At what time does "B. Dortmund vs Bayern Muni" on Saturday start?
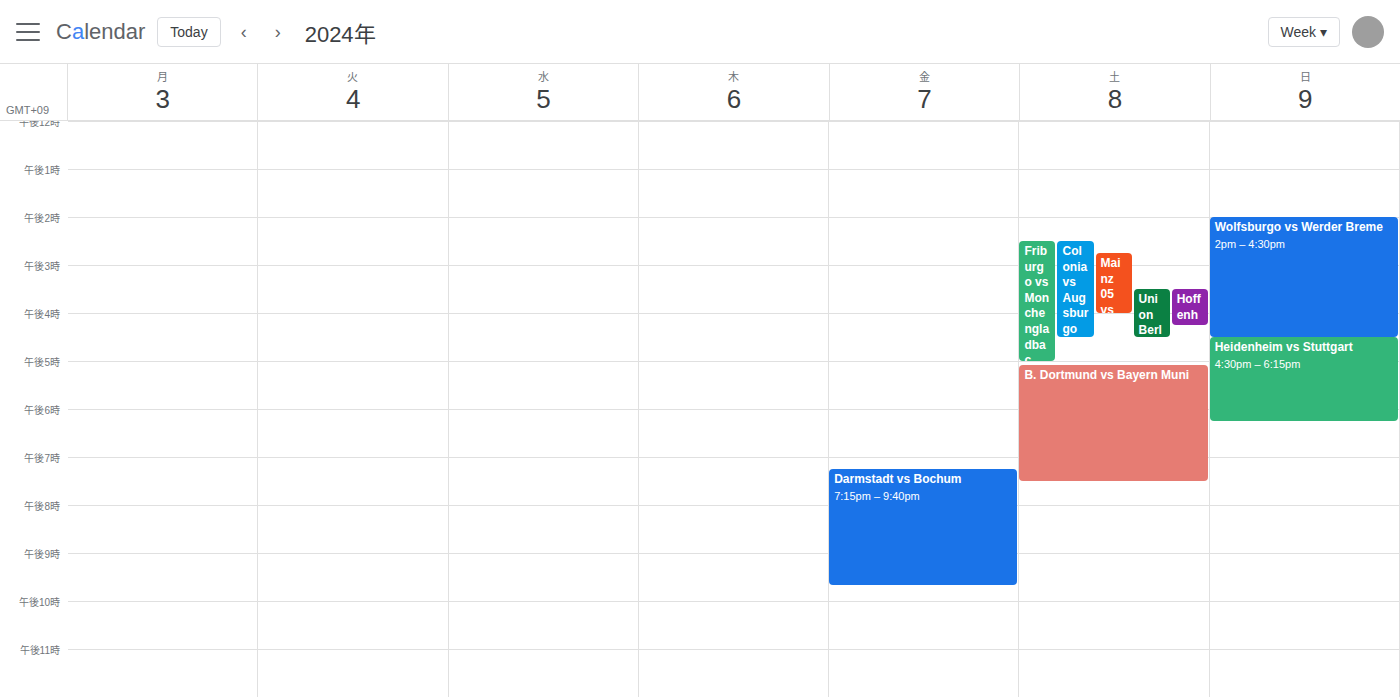
5:05 PM